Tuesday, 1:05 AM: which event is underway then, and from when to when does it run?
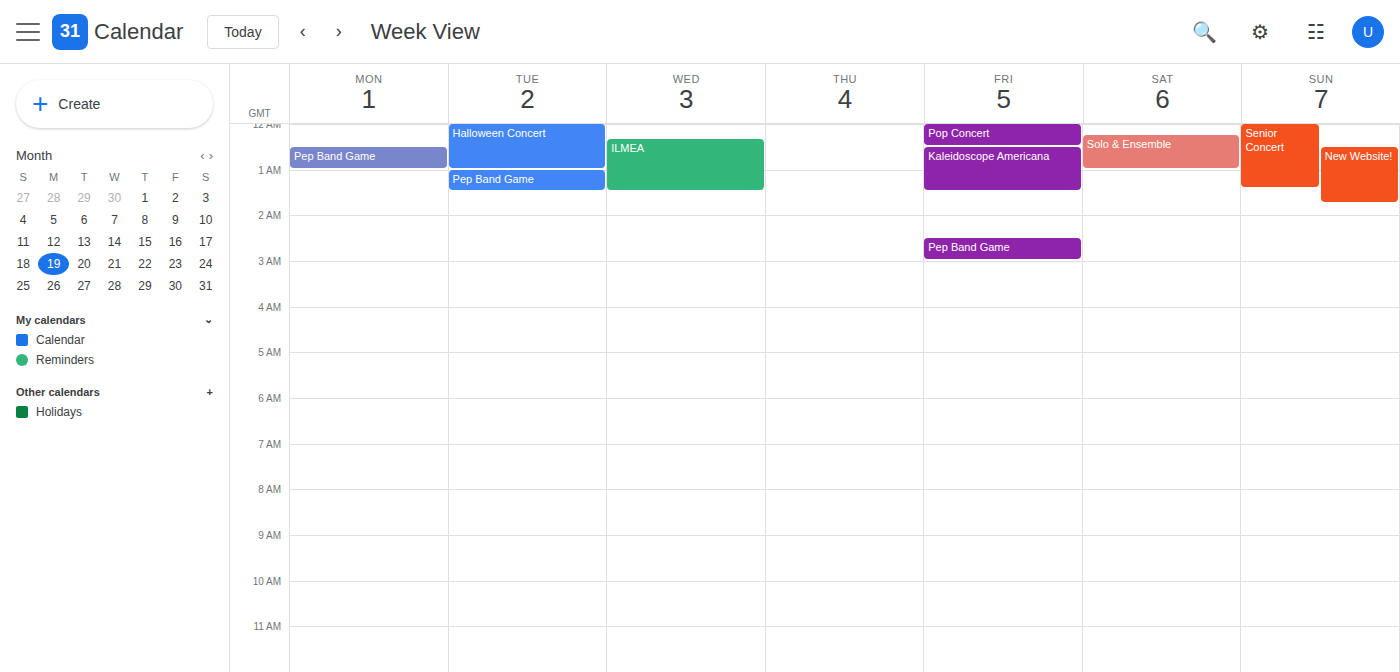
"Pep Band Game", 1:00 AM to 1:30 AM